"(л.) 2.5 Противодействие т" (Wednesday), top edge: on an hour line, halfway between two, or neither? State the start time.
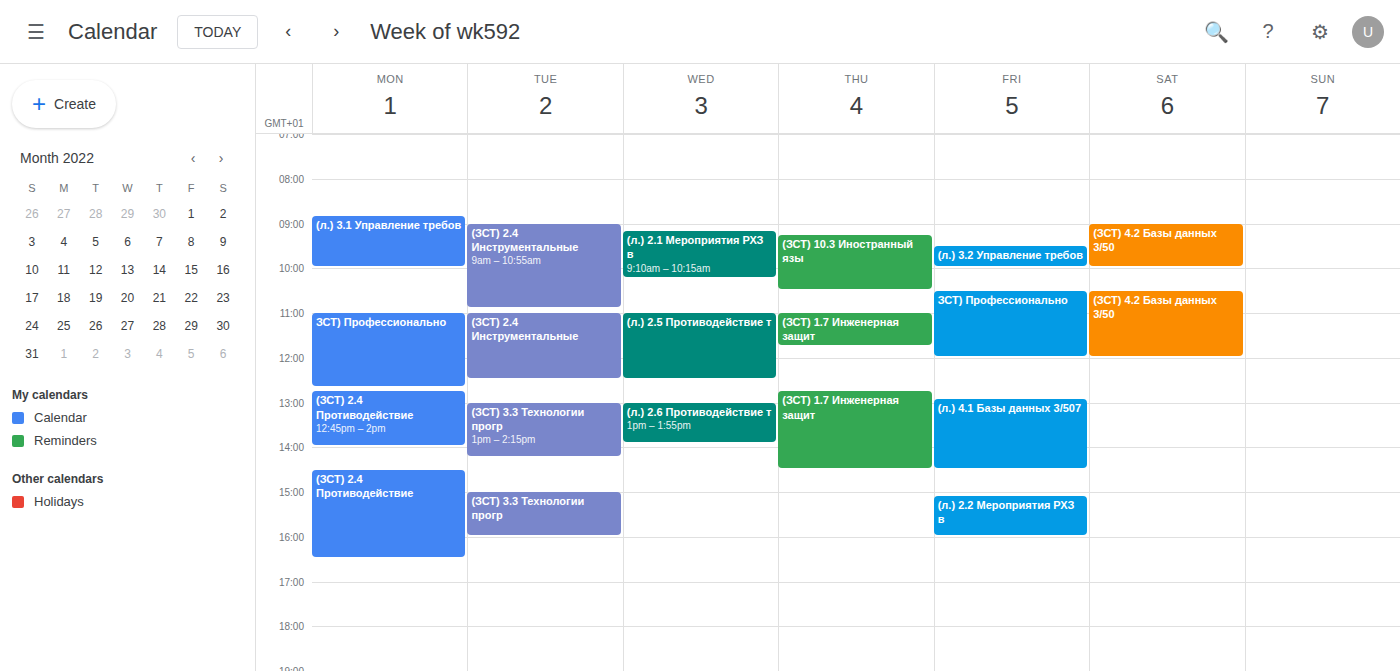
11:00 AM -- exactly on the 11 AM line.